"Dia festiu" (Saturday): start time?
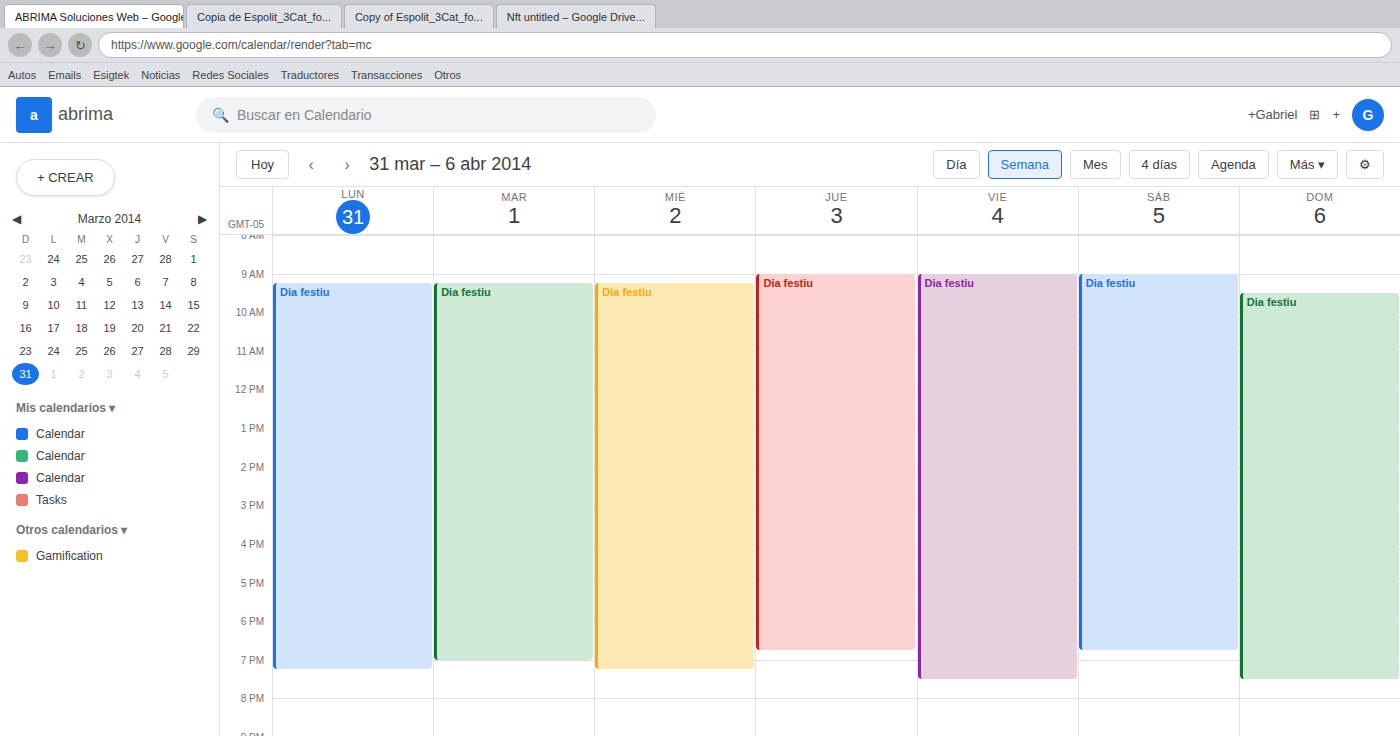
9:00 AM